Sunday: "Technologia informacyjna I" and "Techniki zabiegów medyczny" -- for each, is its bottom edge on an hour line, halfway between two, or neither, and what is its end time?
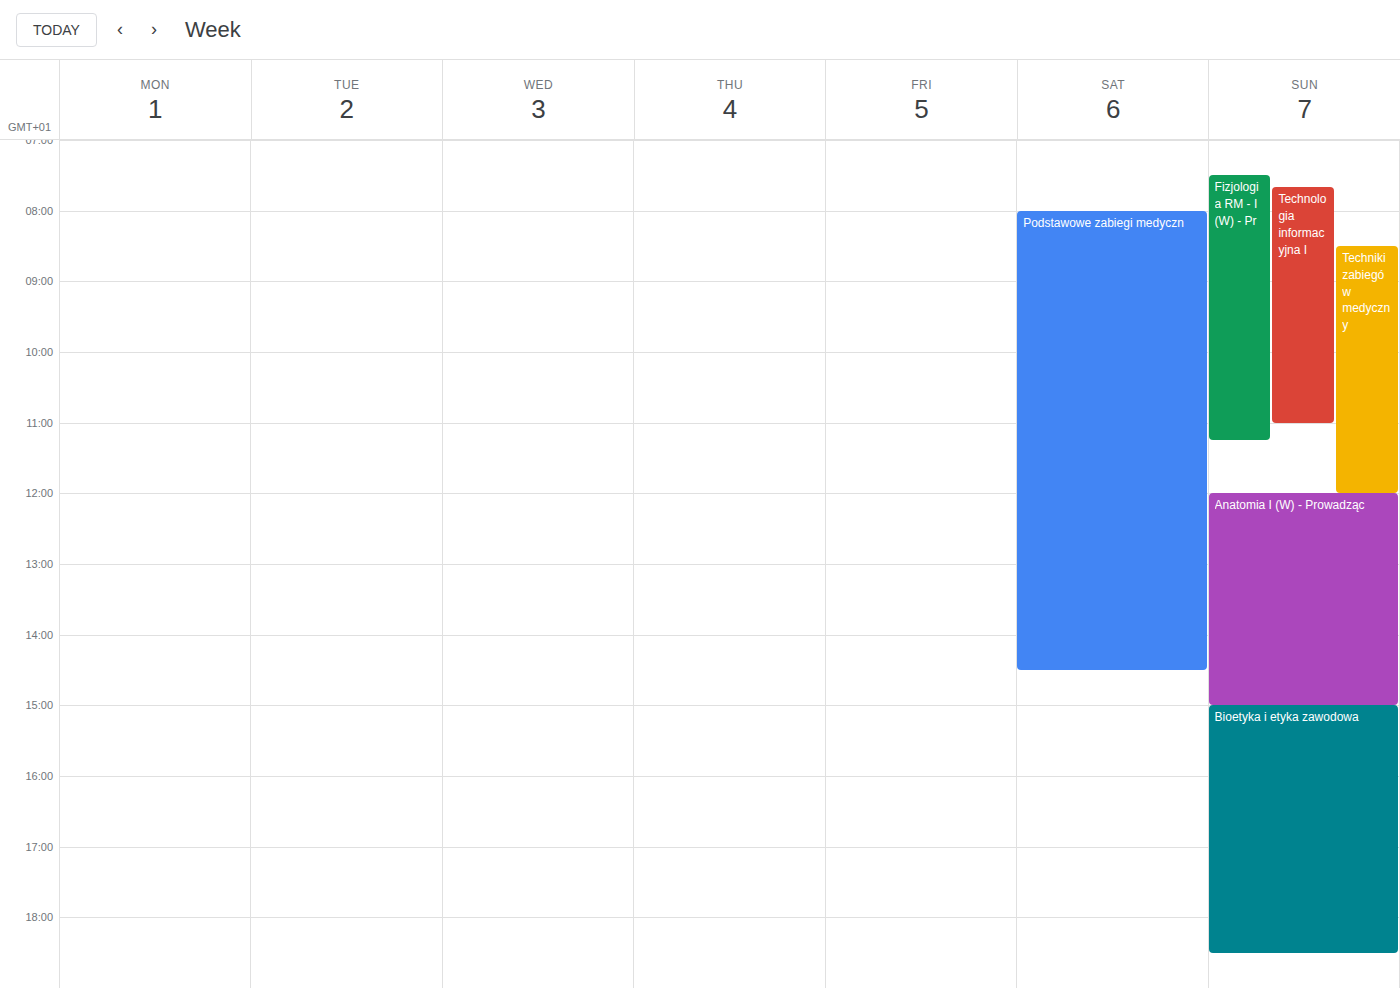
"Technologia informacyjna I": 11:00 AM, exactly on the 11 AM line. "Techniki zabiegów medyczny": 12:00 PM, exactly on the 12 PM line.